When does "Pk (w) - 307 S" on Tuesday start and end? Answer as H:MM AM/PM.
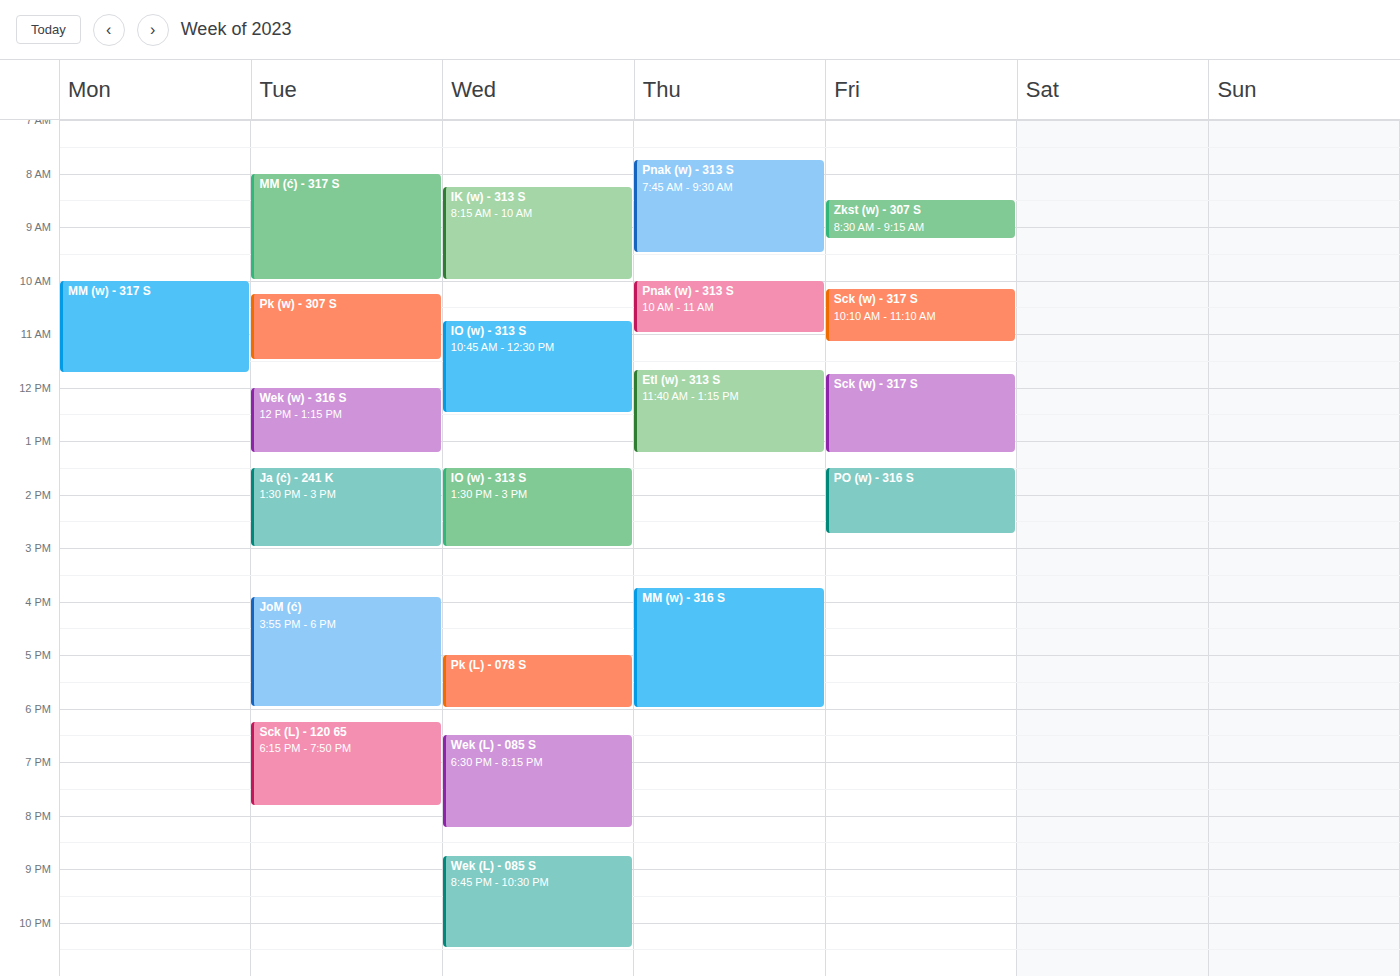
10:15 AM to 11:30 AM